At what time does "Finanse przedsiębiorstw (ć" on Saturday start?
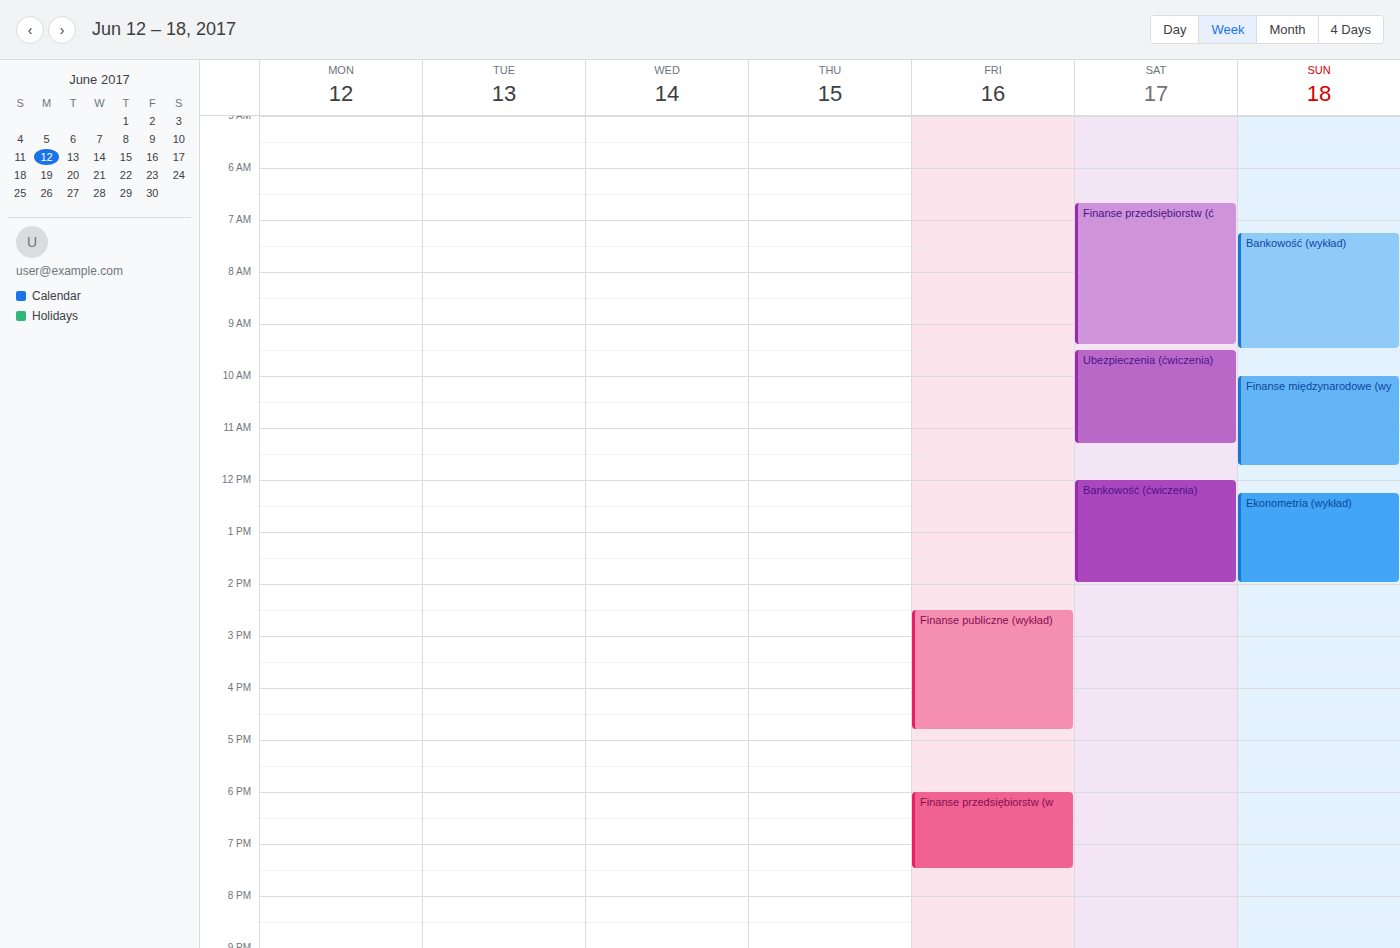
6:40 AM